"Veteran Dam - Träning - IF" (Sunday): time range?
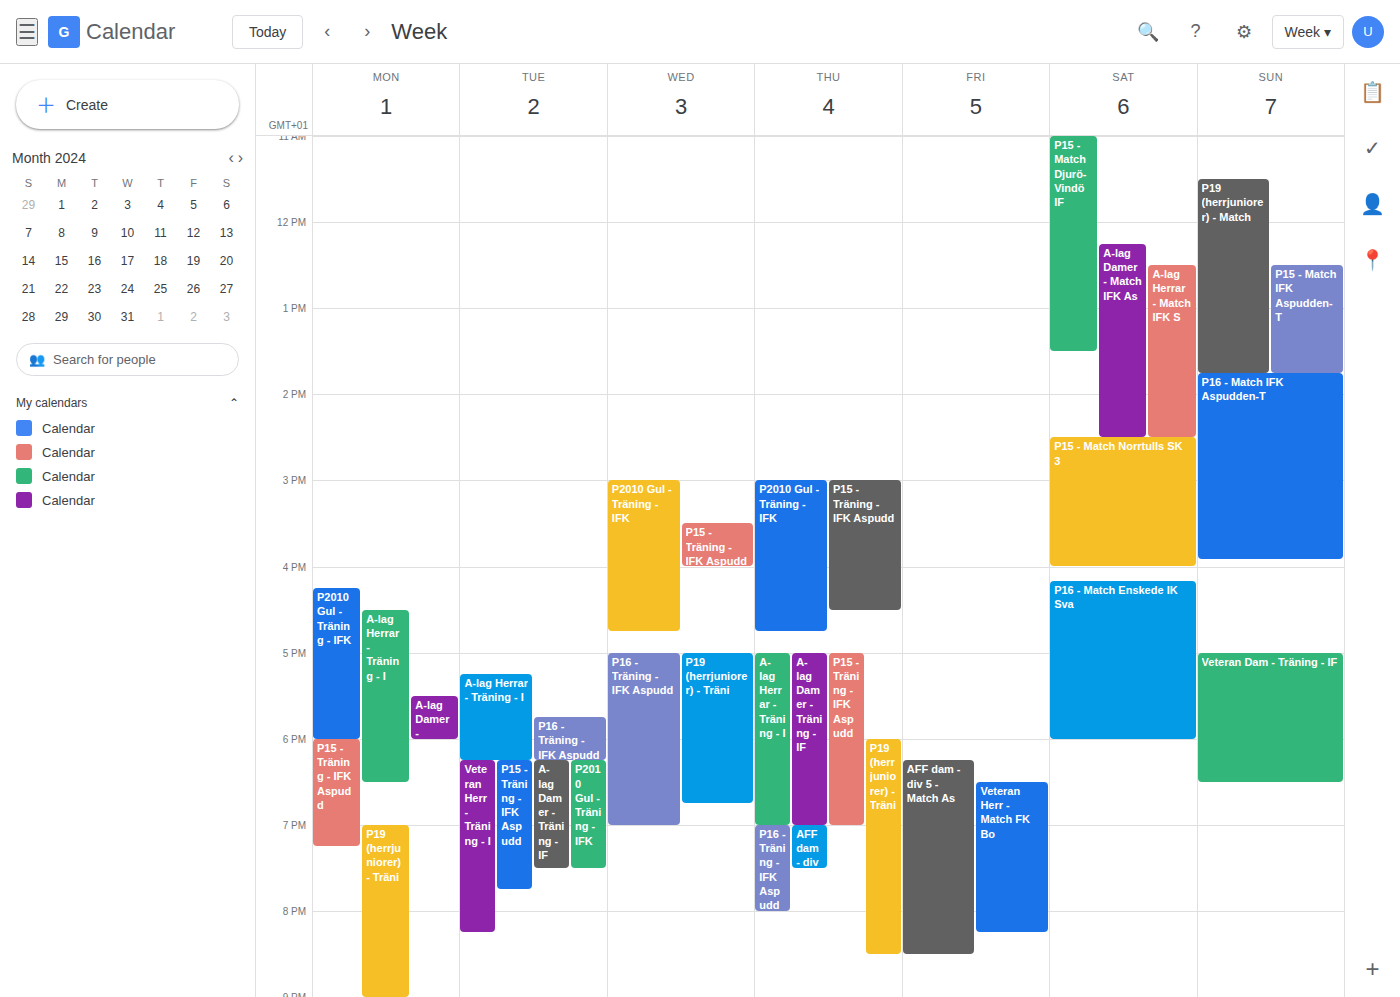
5:00 PM to 6:30 PM